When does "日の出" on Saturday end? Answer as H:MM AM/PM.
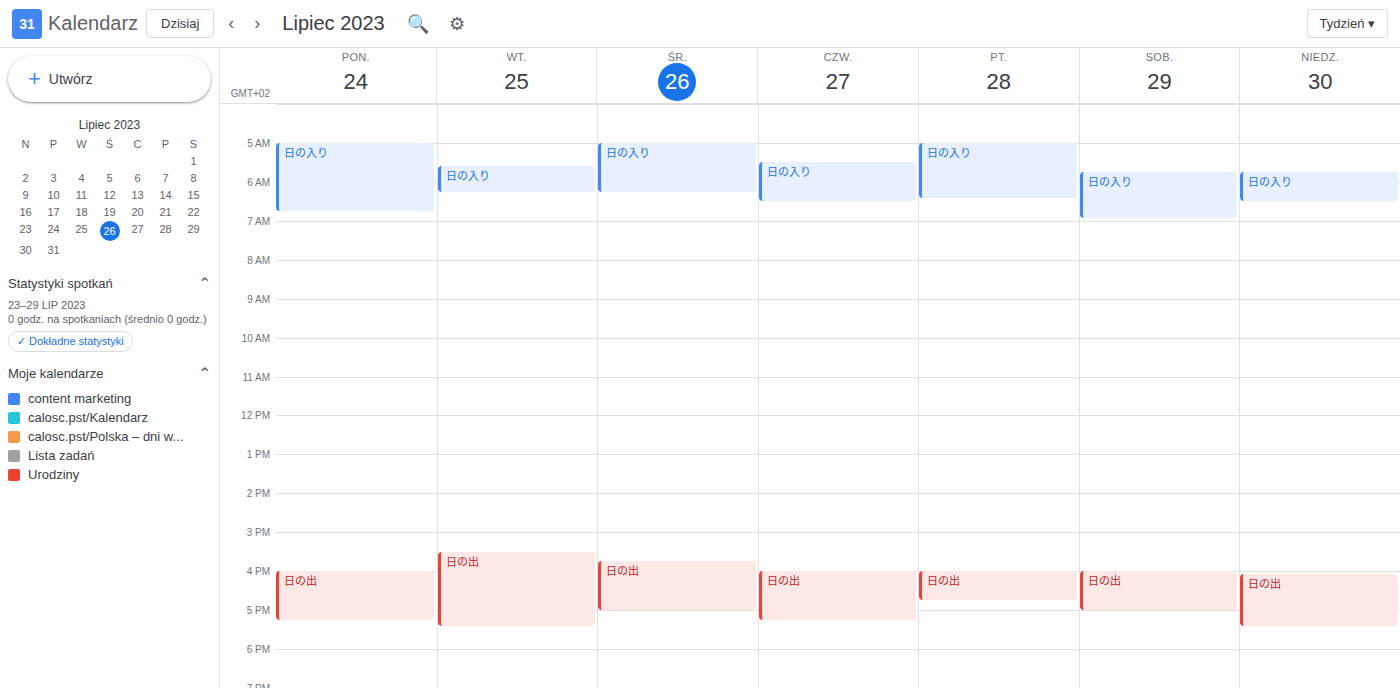
5:00 PM